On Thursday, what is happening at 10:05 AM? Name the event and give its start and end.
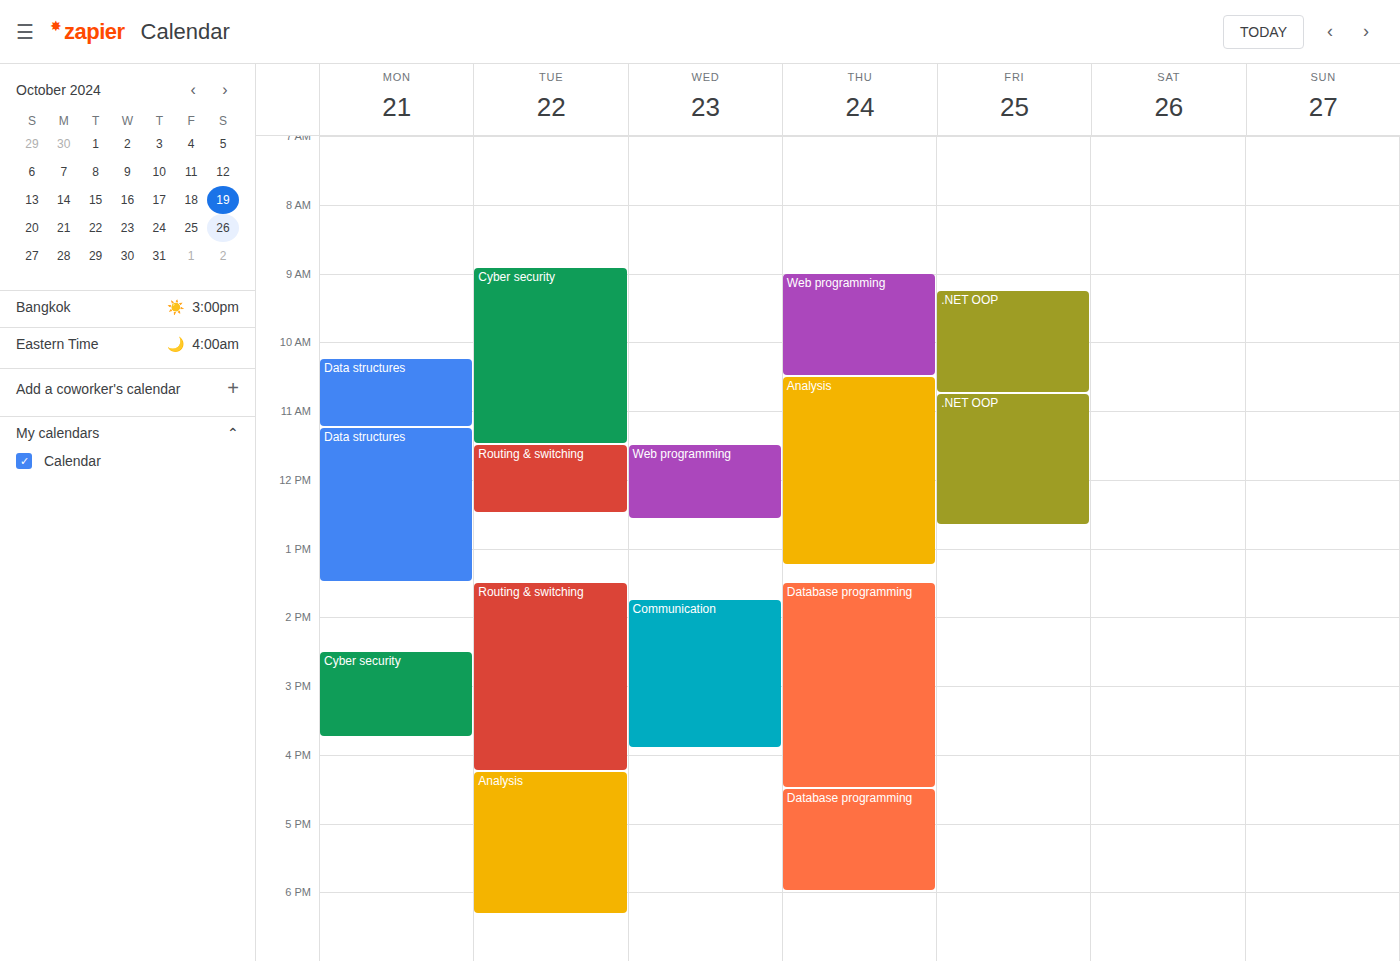
"Web programming", 9:00 AM to 10:30 AM